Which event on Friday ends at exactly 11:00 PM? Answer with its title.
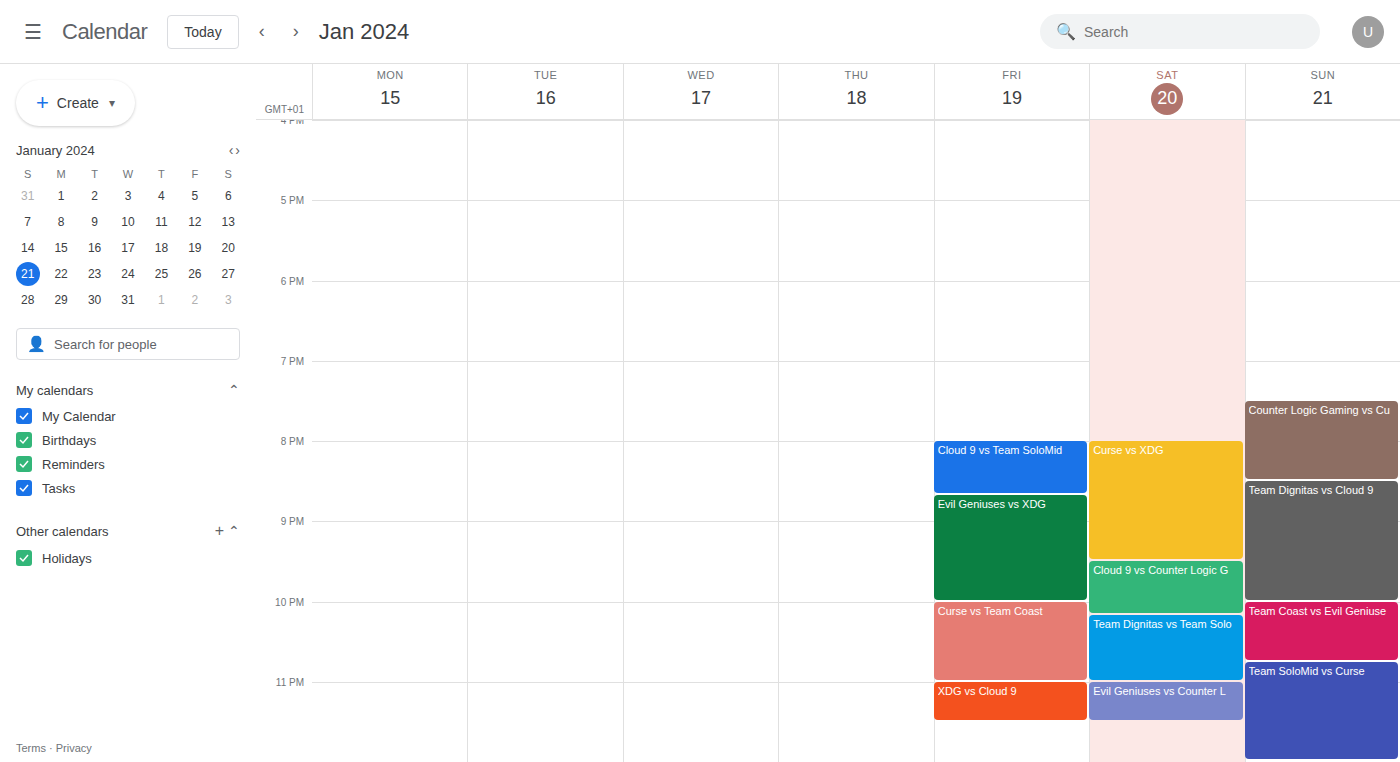
"Curse vs Team Coast"